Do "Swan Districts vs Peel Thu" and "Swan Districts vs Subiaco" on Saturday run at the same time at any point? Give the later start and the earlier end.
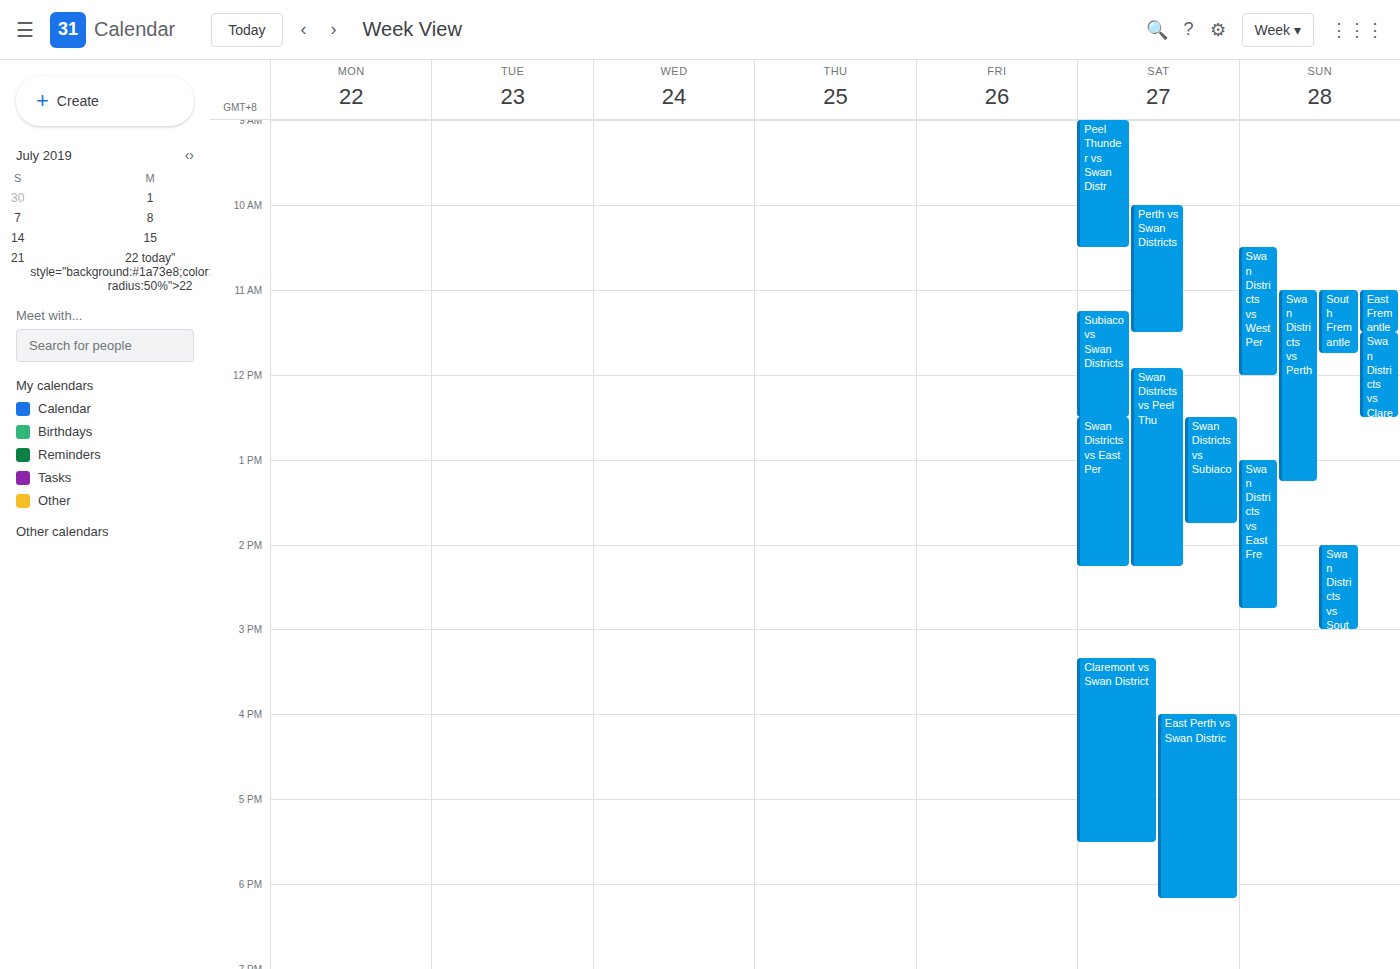
"Swan Districts vs Subiaco" runs 12:30 PM to 1:45 PM, inside "Swan Districts vs Peel Thu" -- they overlap.